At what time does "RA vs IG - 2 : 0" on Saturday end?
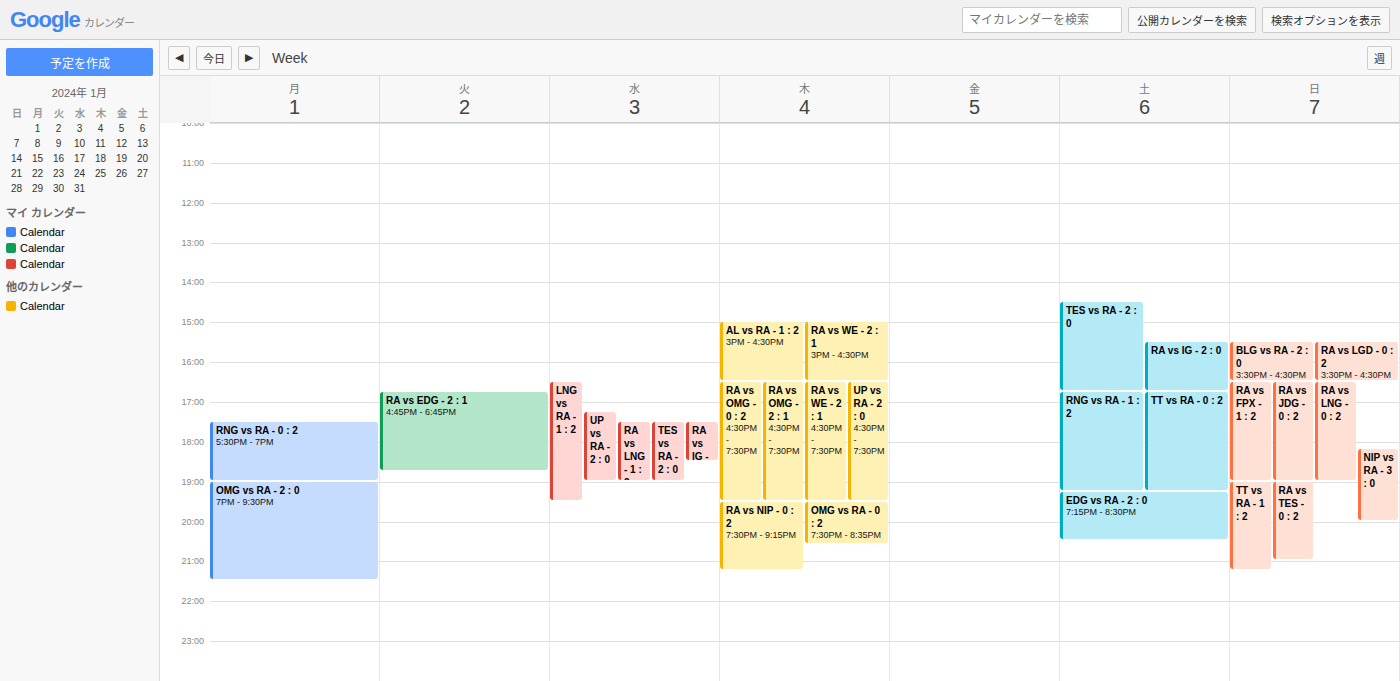
4:45 PM